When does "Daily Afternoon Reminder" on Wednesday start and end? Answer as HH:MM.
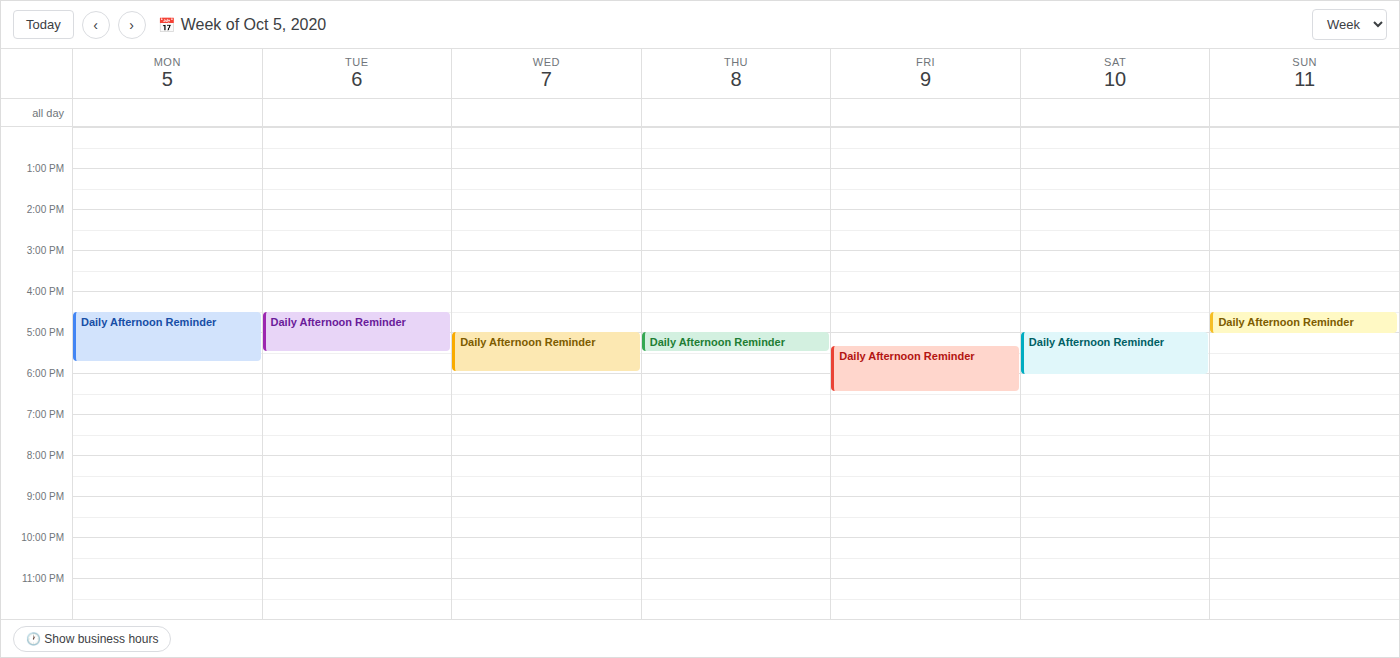
17:00 to 18:00